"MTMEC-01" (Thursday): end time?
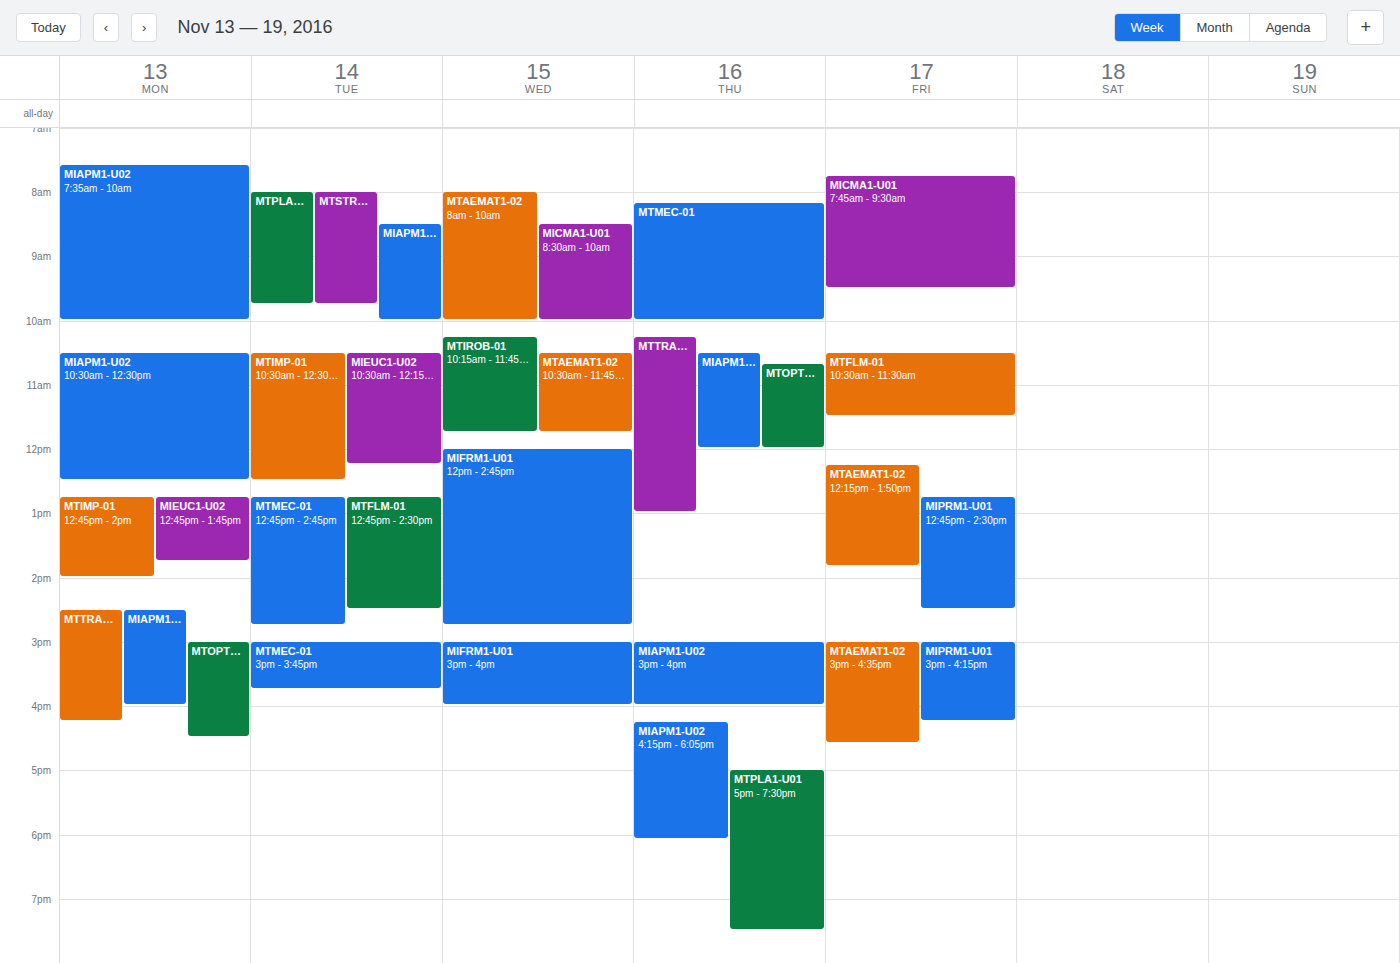
10:00